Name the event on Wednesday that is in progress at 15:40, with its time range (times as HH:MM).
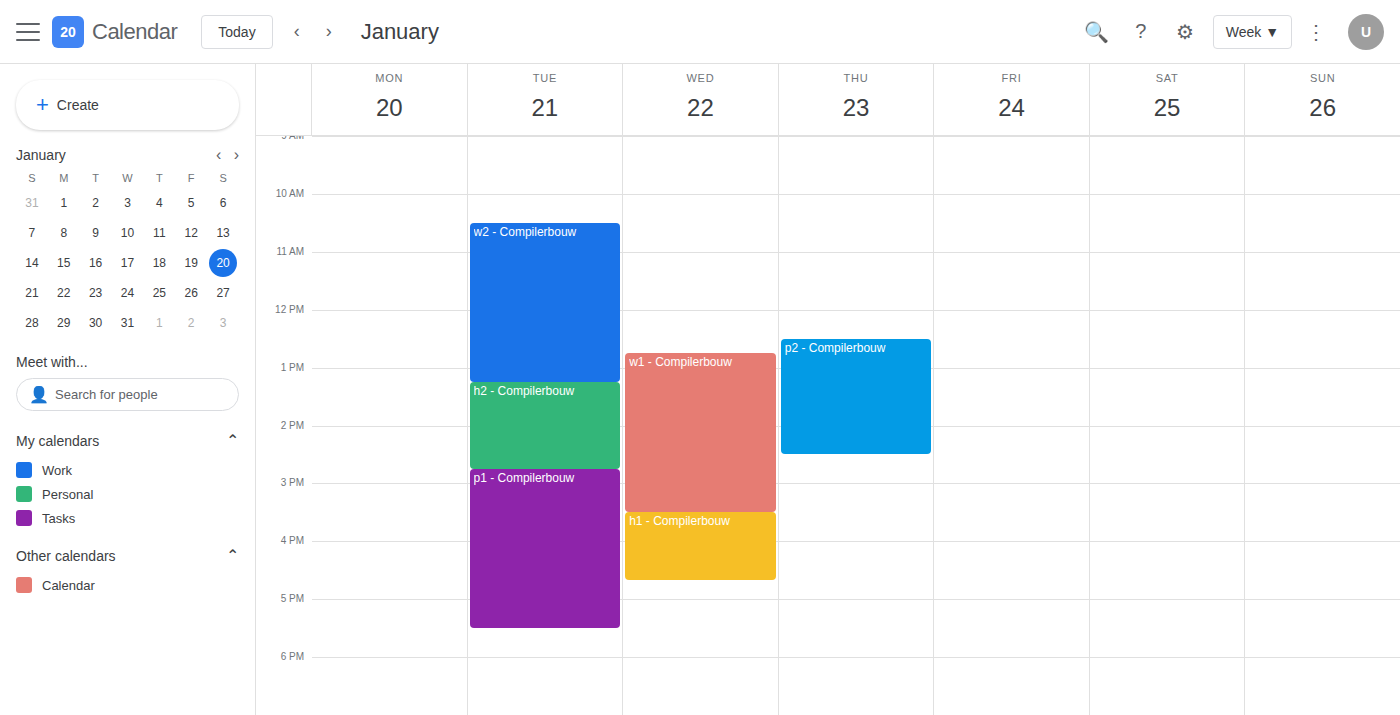
"h1 - Compilerbouw", 15:30 to 16:40